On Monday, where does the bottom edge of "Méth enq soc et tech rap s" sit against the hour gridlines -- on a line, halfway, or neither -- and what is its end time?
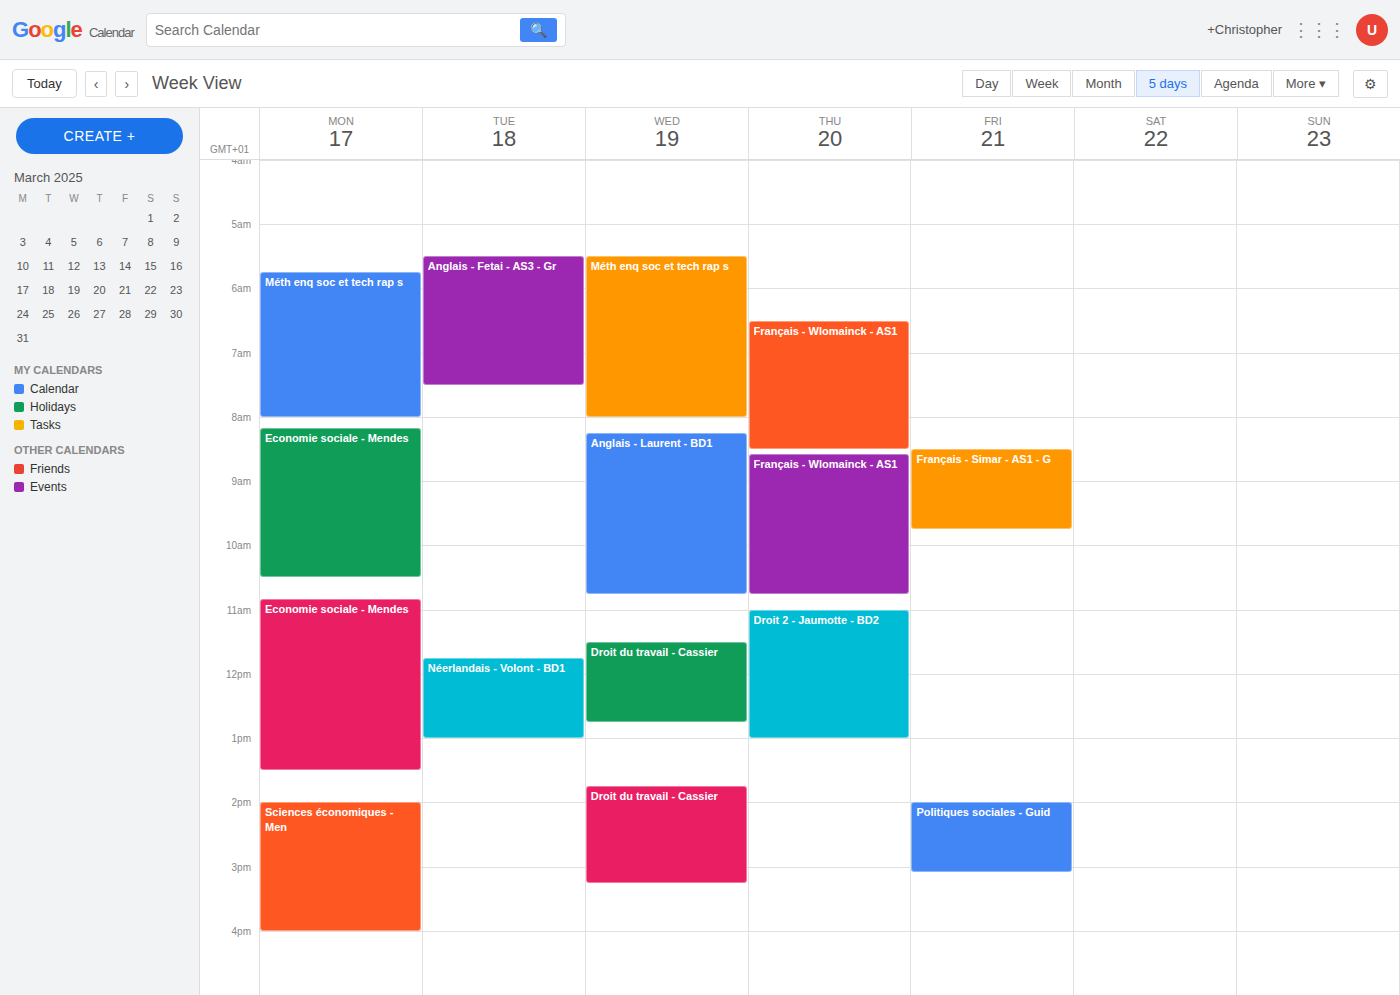
8:00 AM -- exactly on the 8 AM line.